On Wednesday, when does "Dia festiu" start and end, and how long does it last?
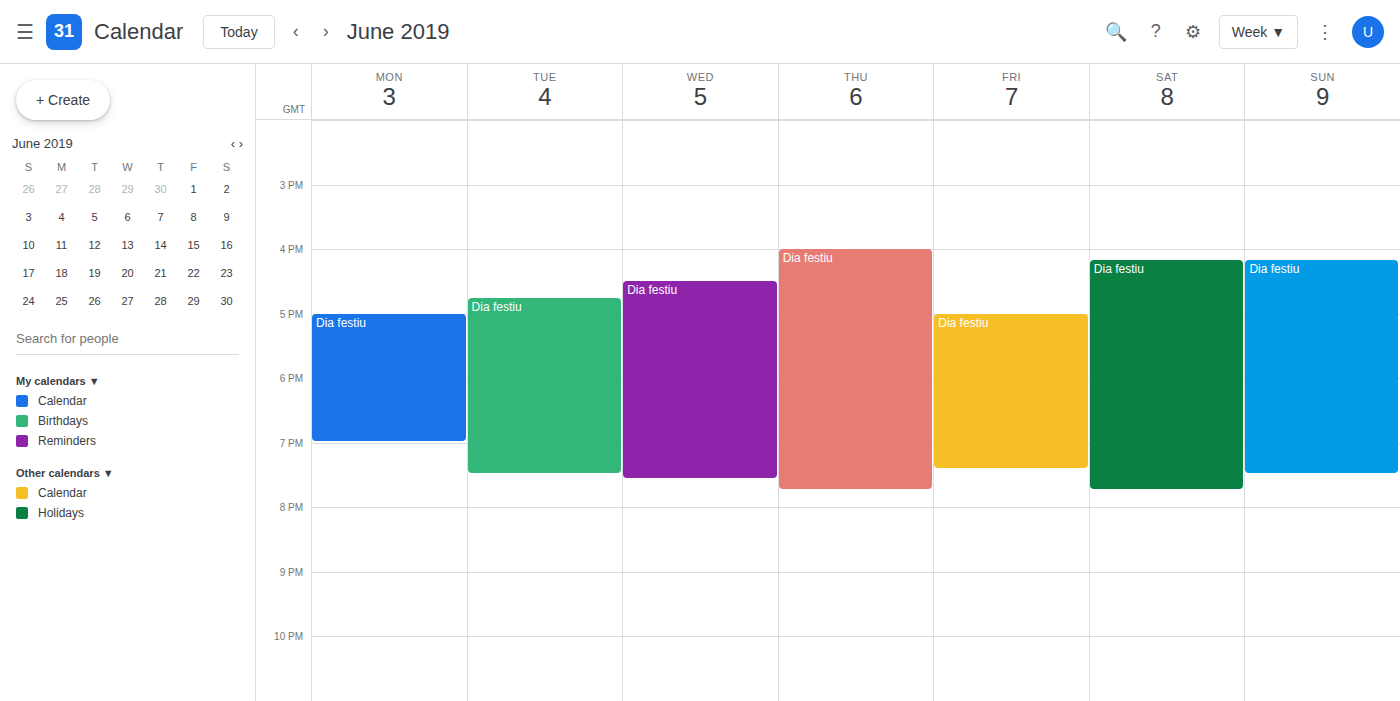
4:30 PM to 7:35 PM, 3 hours 5 minutes